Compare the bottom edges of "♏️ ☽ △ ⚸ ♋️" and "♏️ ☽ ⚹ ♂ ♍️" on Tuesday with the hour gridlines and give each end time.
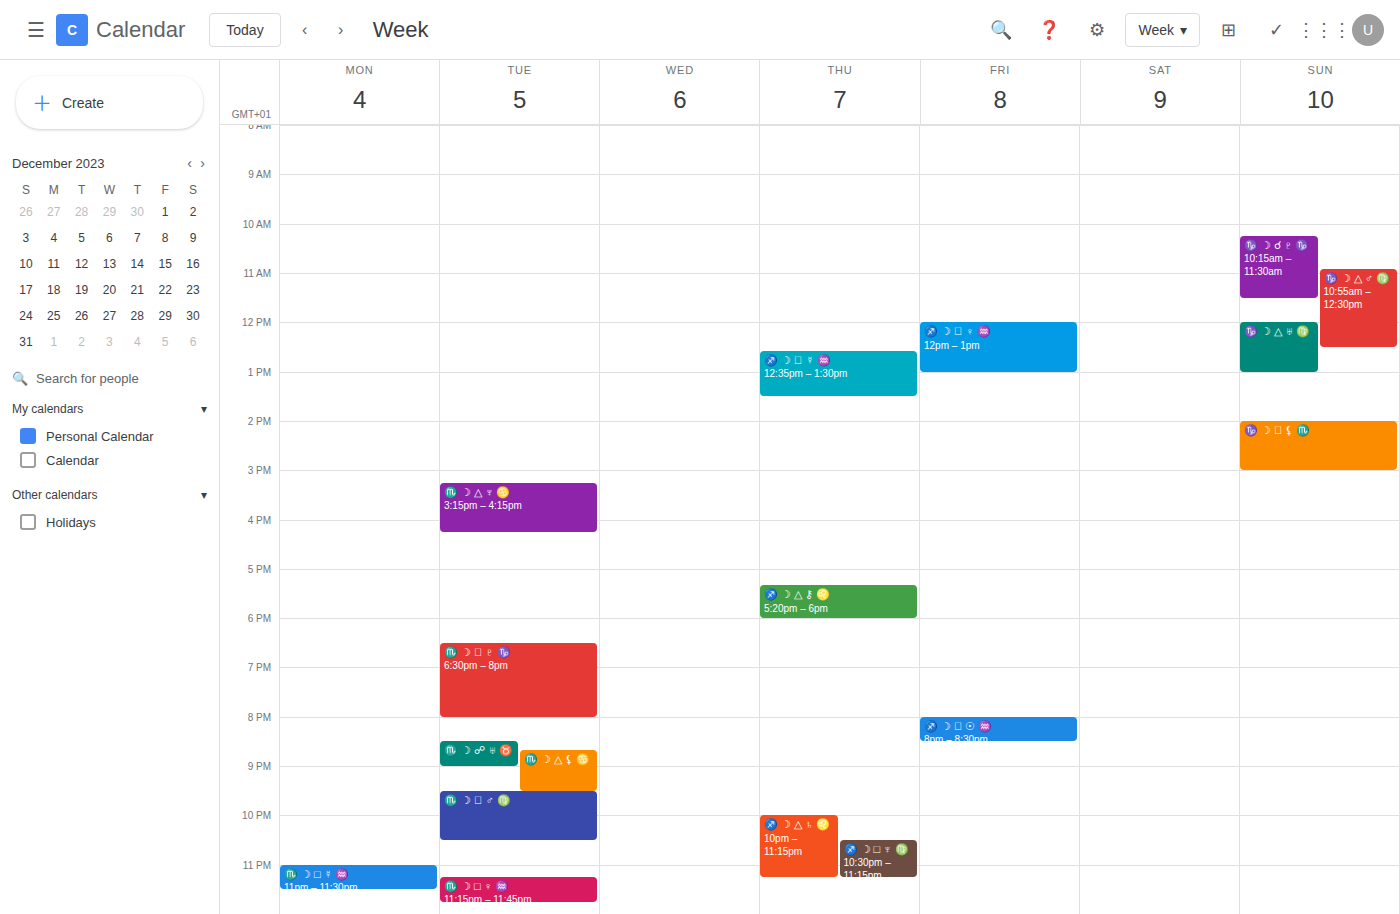
"♏️ ☽ △ ⚸ ♋️": 9:30 PM, halfway between the 9 PM and 10 PM lines. "♏️ ☽ ⚹ ♂ ♍️": 10:30 PM, halfway between the 10 PM and 11 PM lines.